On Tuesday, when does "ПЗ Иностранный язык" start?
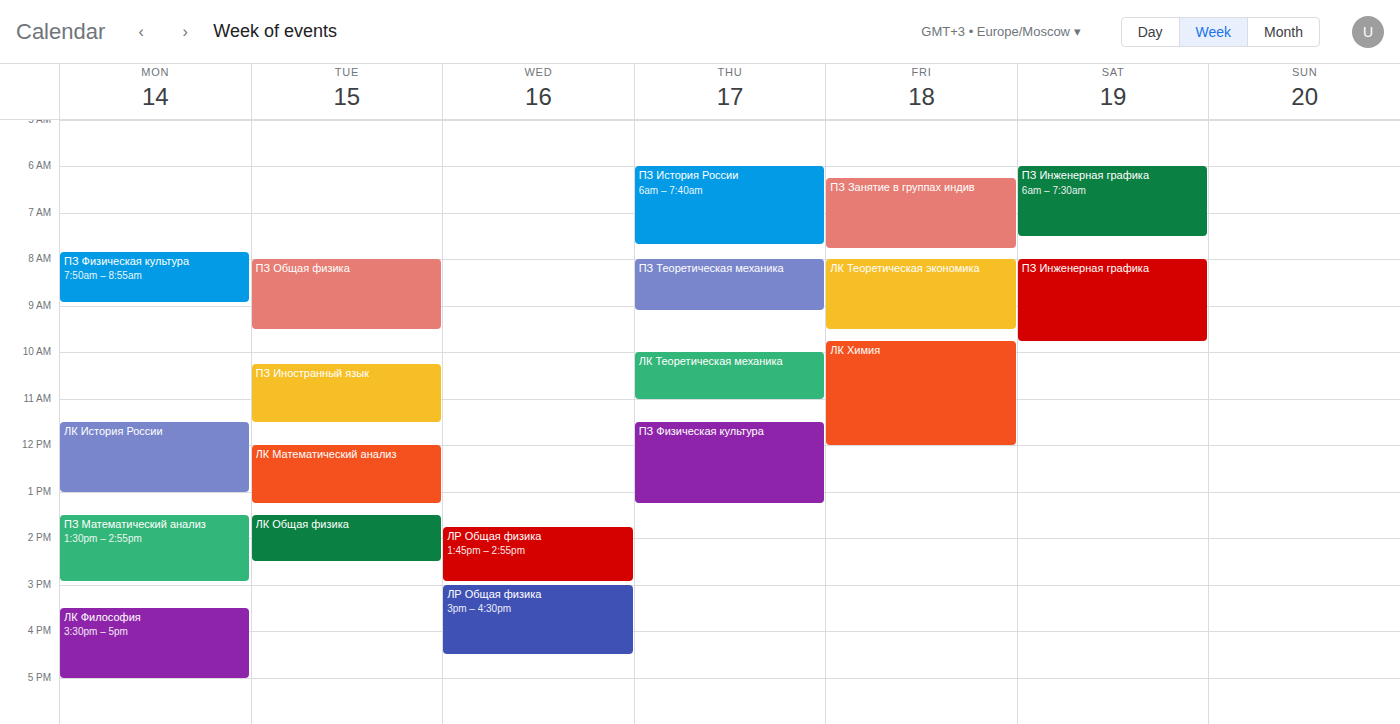
10:15 AM